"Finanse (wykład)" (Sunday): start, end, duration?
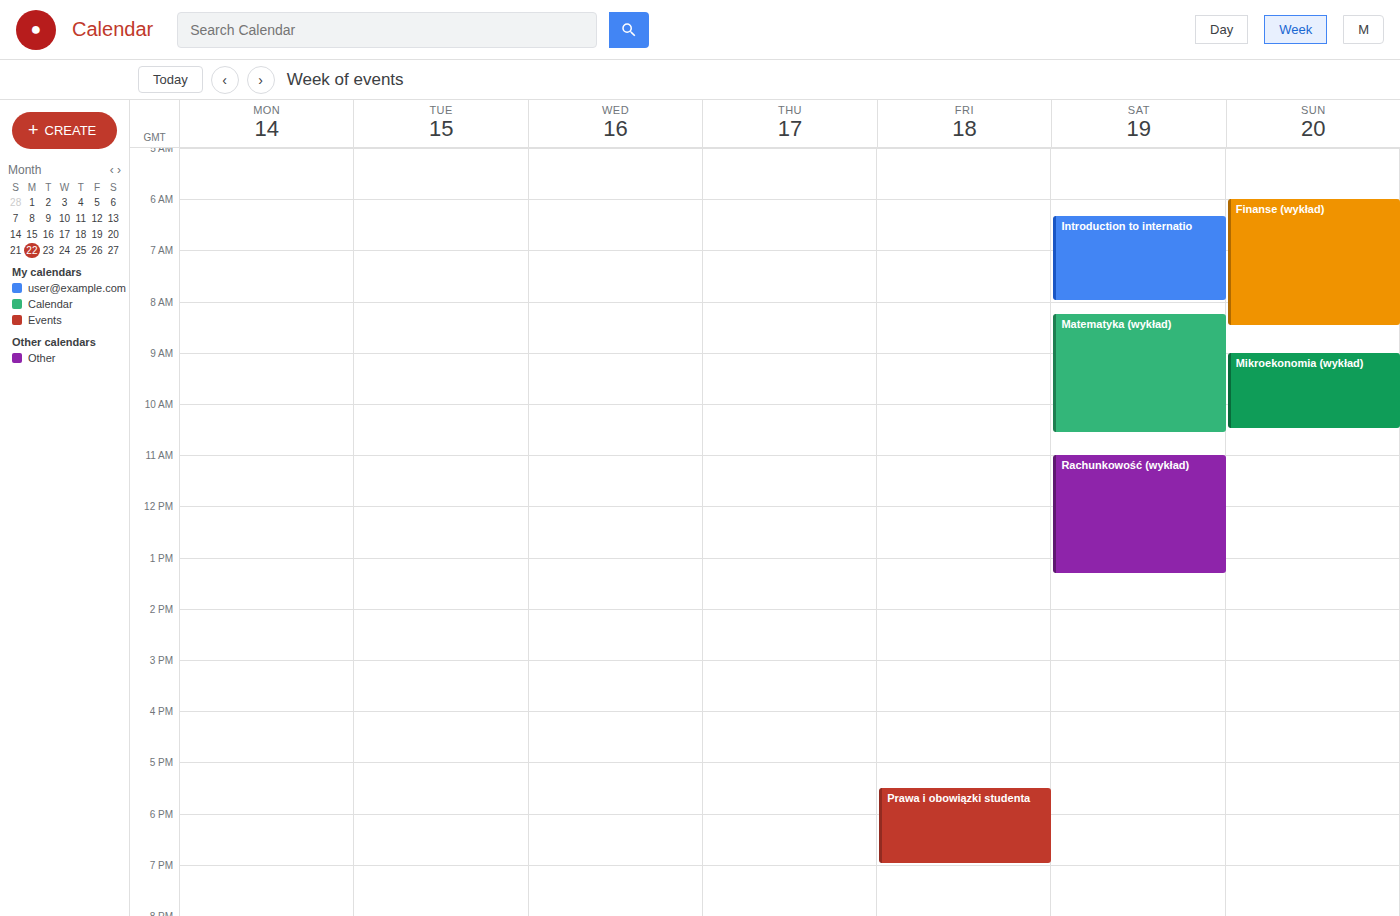
06:00 to 08:30, 2 hours 30 minutes